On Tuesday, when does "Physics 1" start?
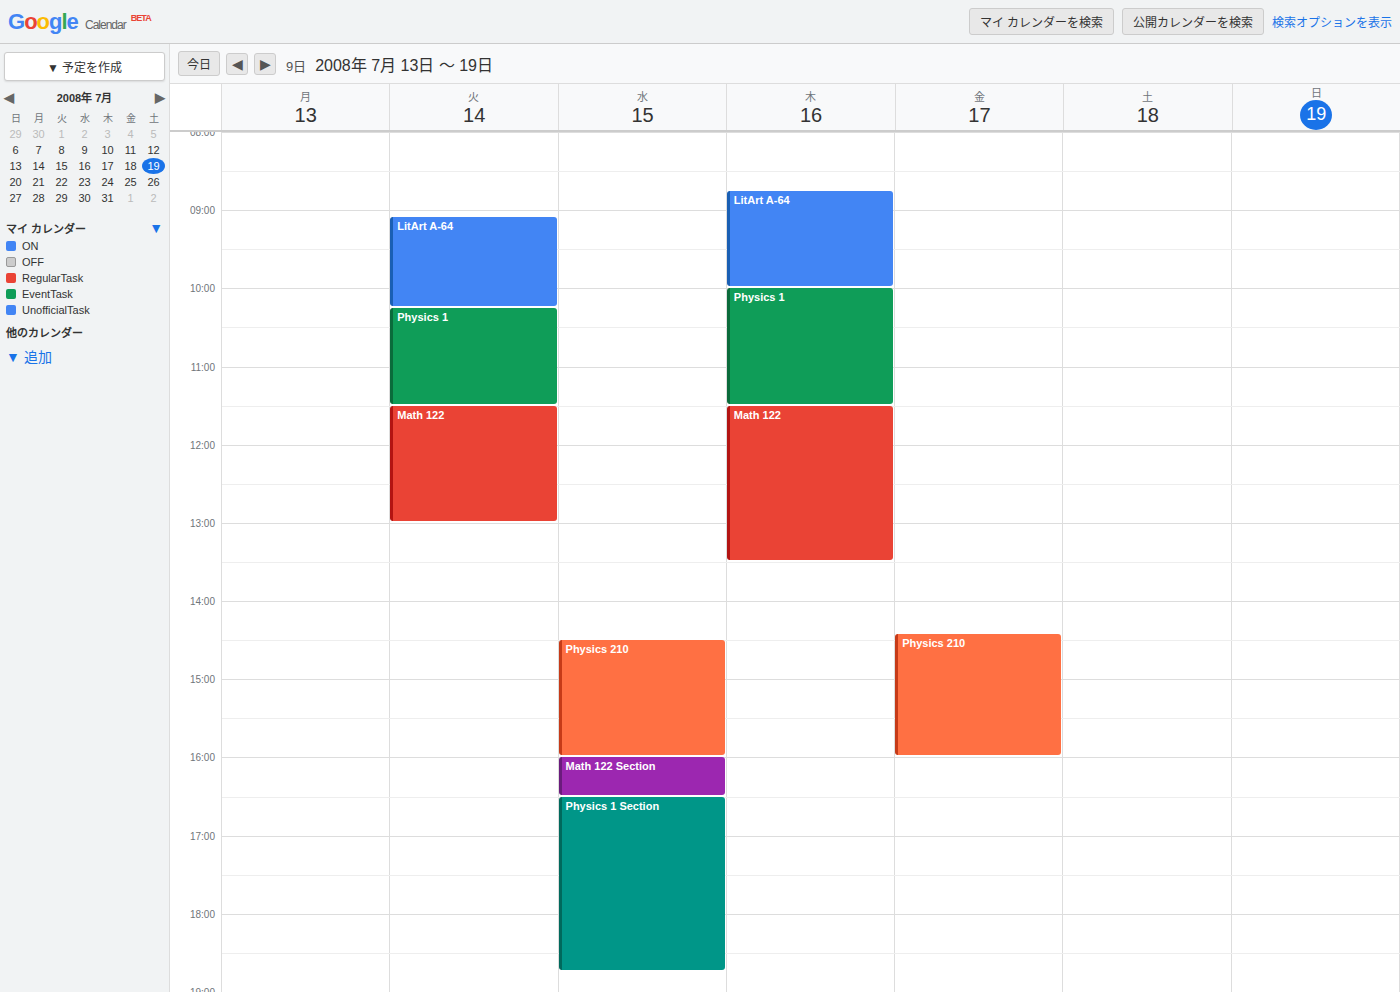
10:15 AM